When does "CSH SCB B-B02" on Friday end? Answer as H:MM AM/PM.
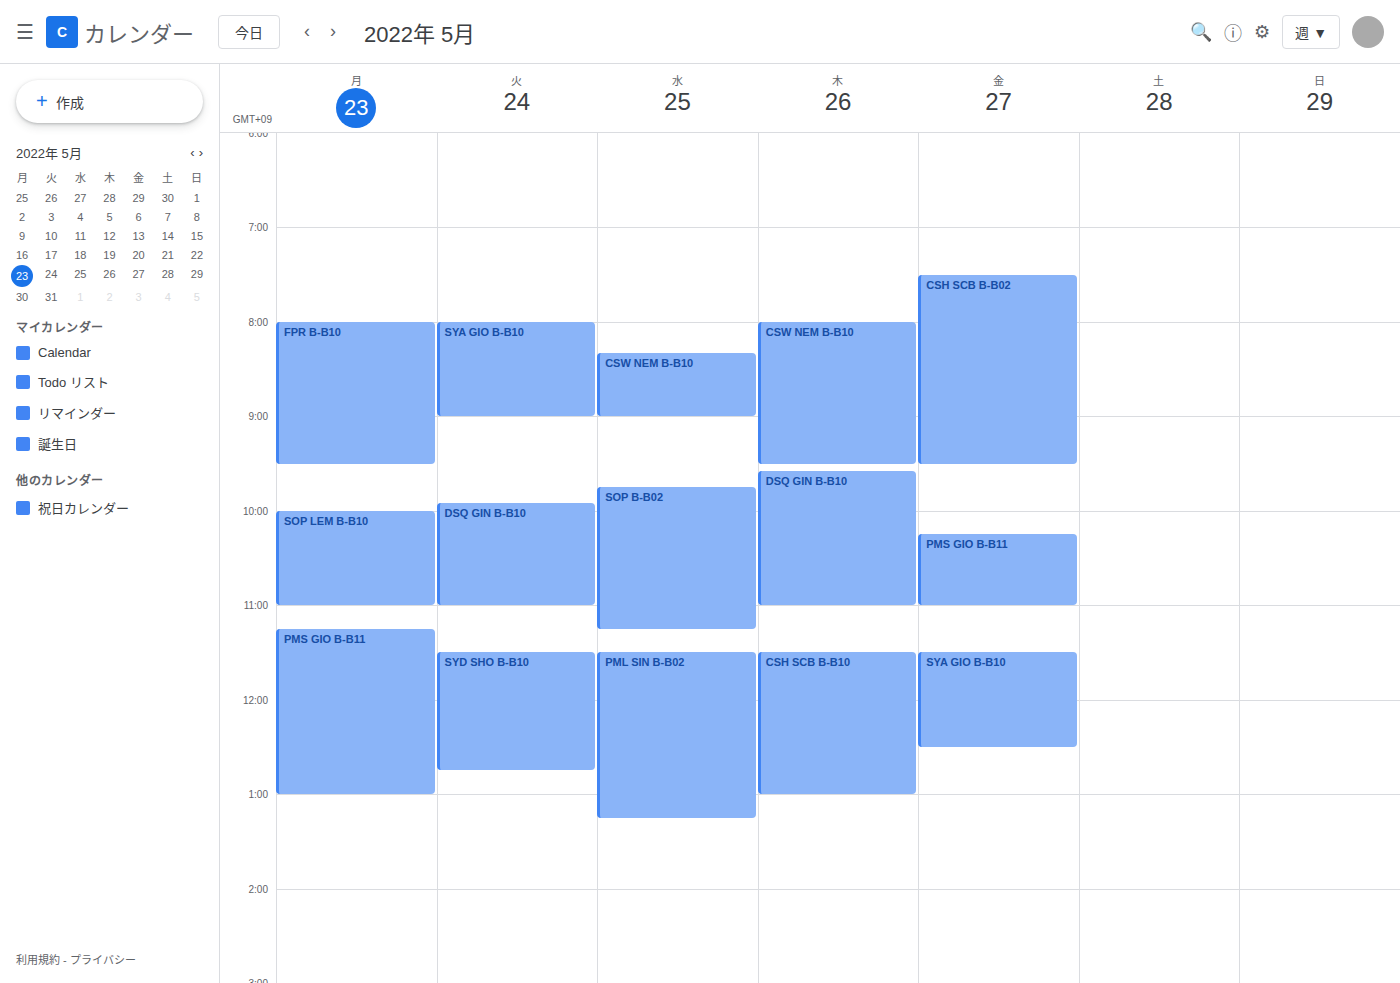
9:30 AM